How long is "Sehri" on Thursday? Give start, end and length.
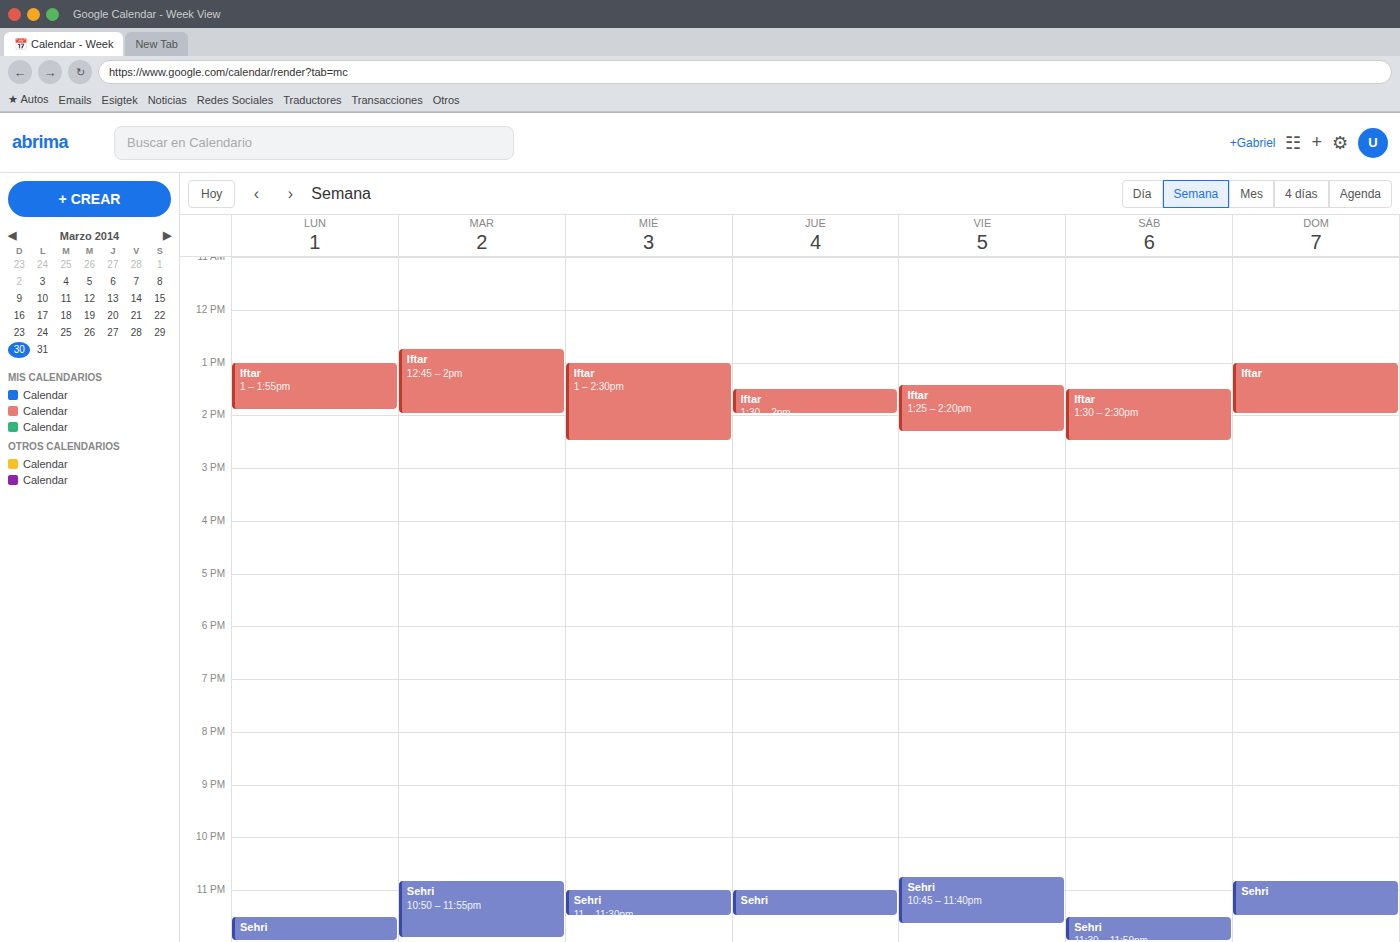
11:00 PM to 11:30 PM, 30 minutes